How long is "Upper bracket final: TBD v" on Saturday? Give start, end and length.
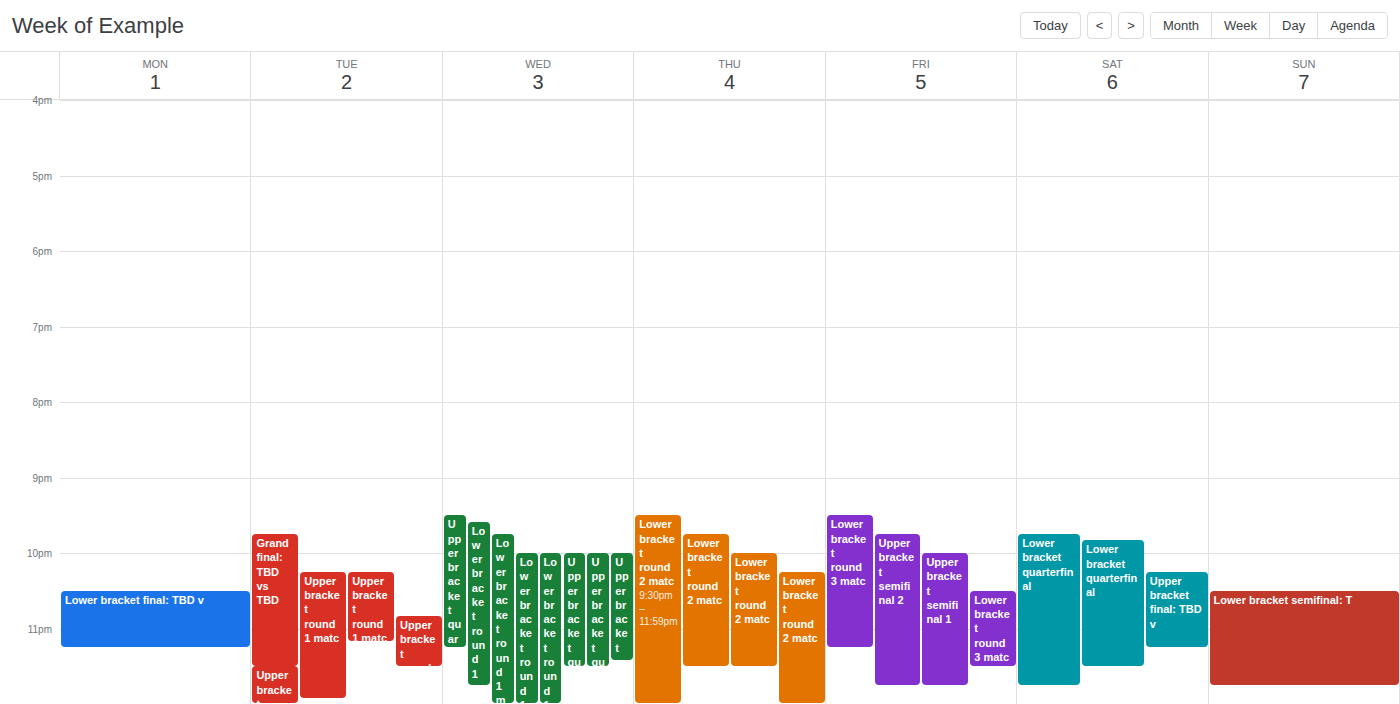
10:15 PM to 11:15 PM, 1 hour